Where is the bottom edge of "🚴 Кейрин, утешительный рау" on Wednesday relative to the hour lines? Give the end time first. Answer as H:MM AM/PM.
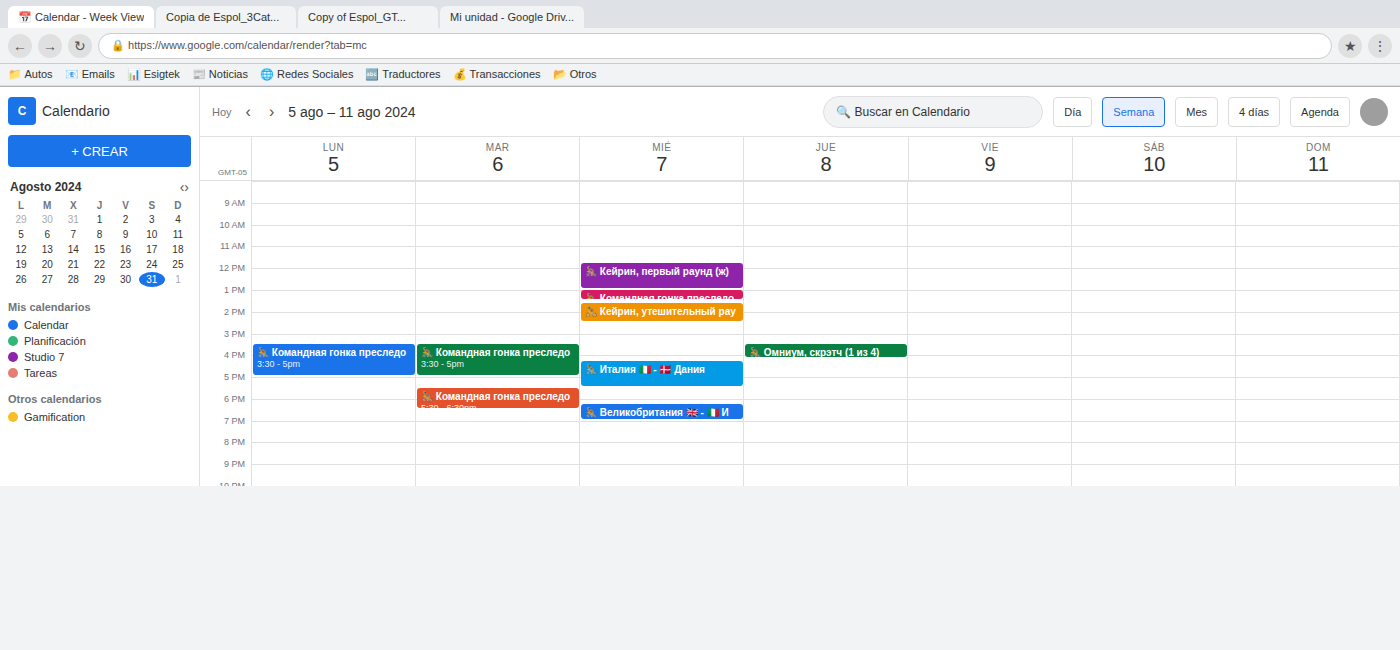
2:30 PM -- halfway between the 2 PM and 3 PM lines.